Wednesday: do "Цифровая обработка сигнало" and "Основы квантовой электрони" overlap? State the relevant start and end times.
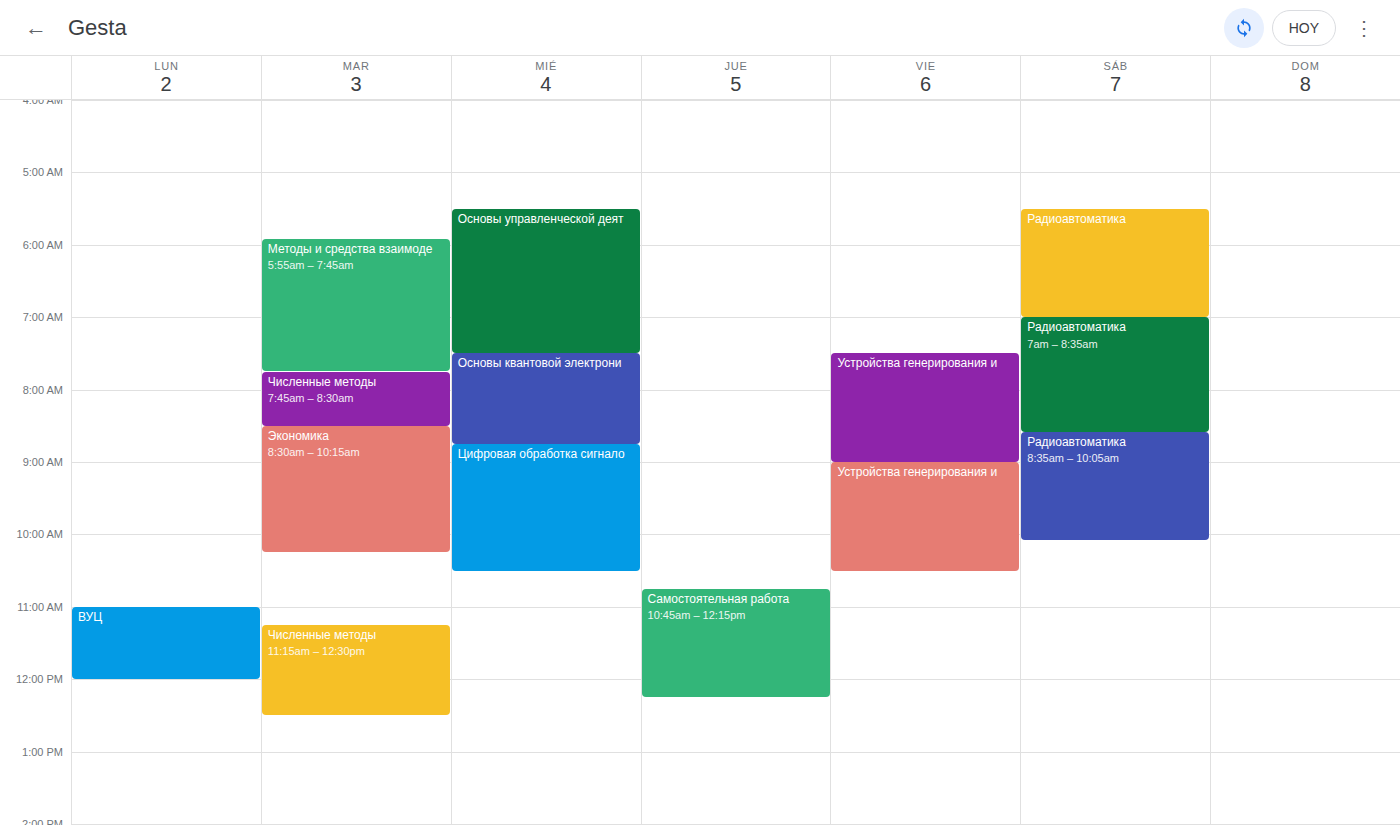
"Основы квантовой электрони" ends at 8:45 AM, exactly when "Цифровая обработка сигнало" starts -- they touch but do not overlap.